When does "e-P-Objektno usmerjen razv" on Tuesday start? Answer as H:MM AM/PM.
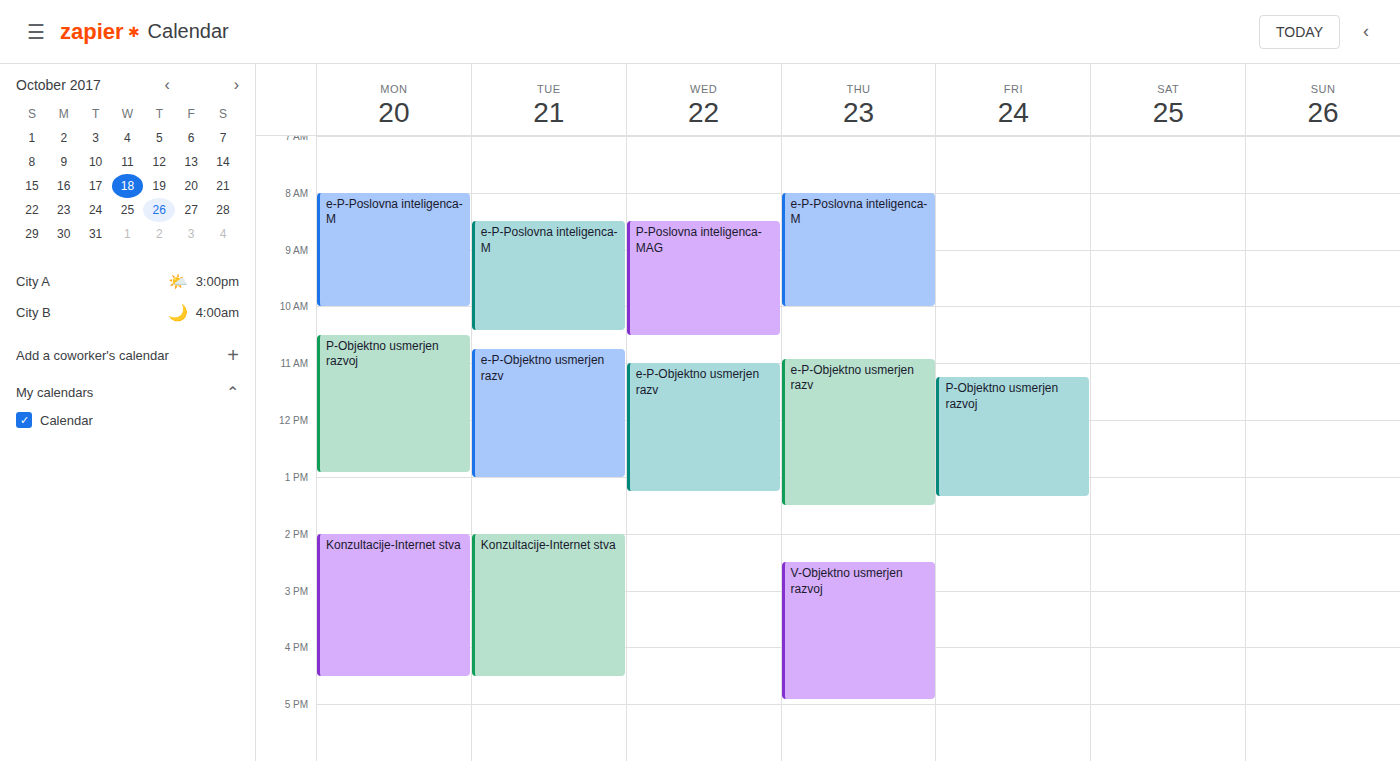
10:45 AM